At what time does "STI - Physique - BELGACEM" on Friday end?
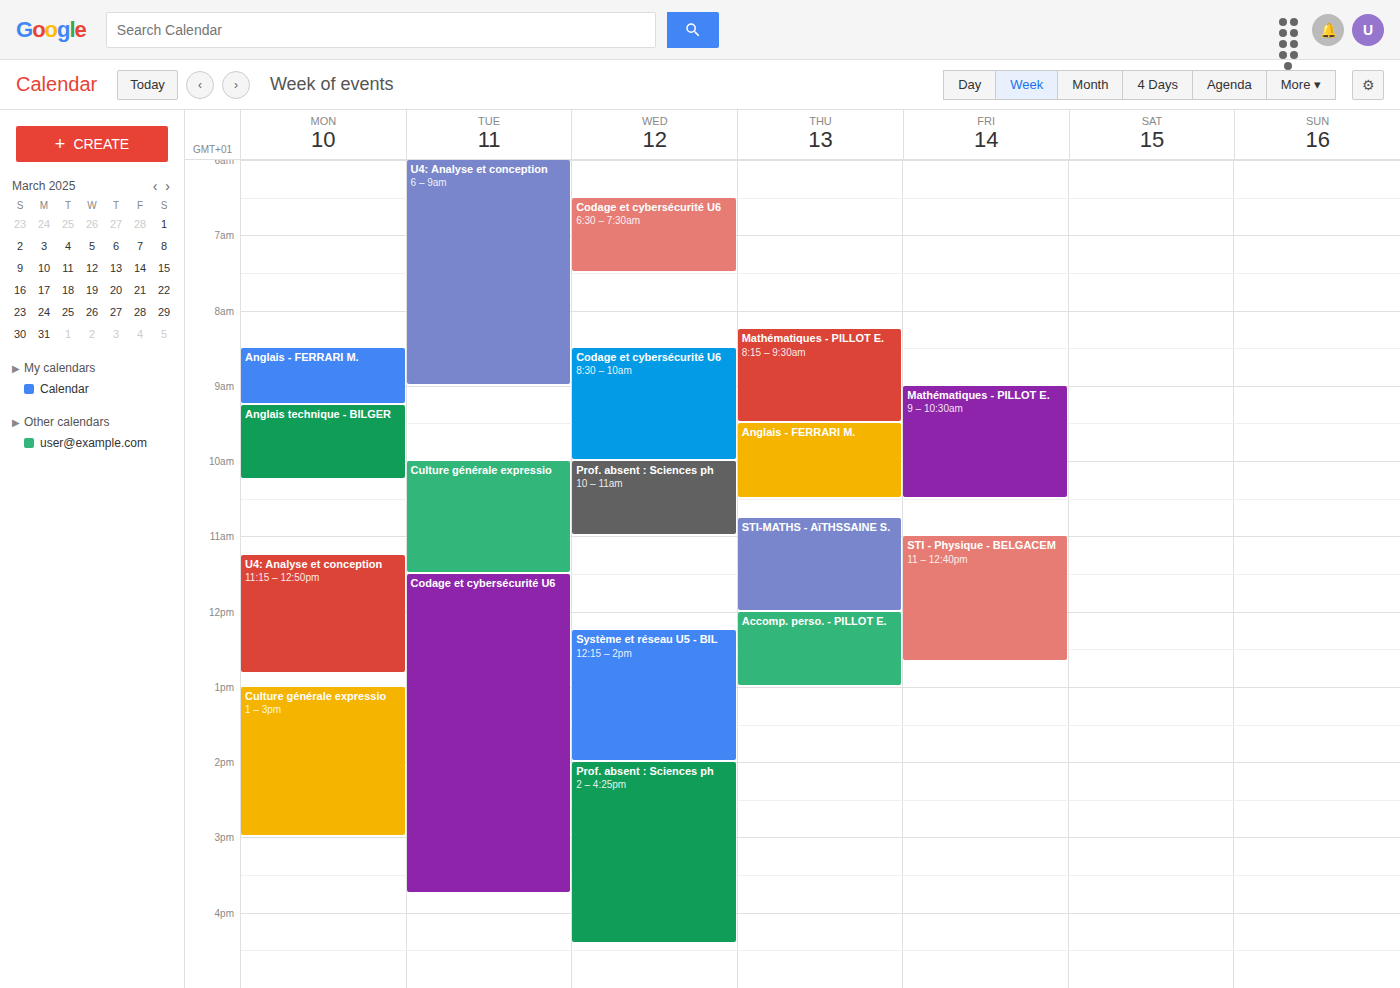
12:40 PM